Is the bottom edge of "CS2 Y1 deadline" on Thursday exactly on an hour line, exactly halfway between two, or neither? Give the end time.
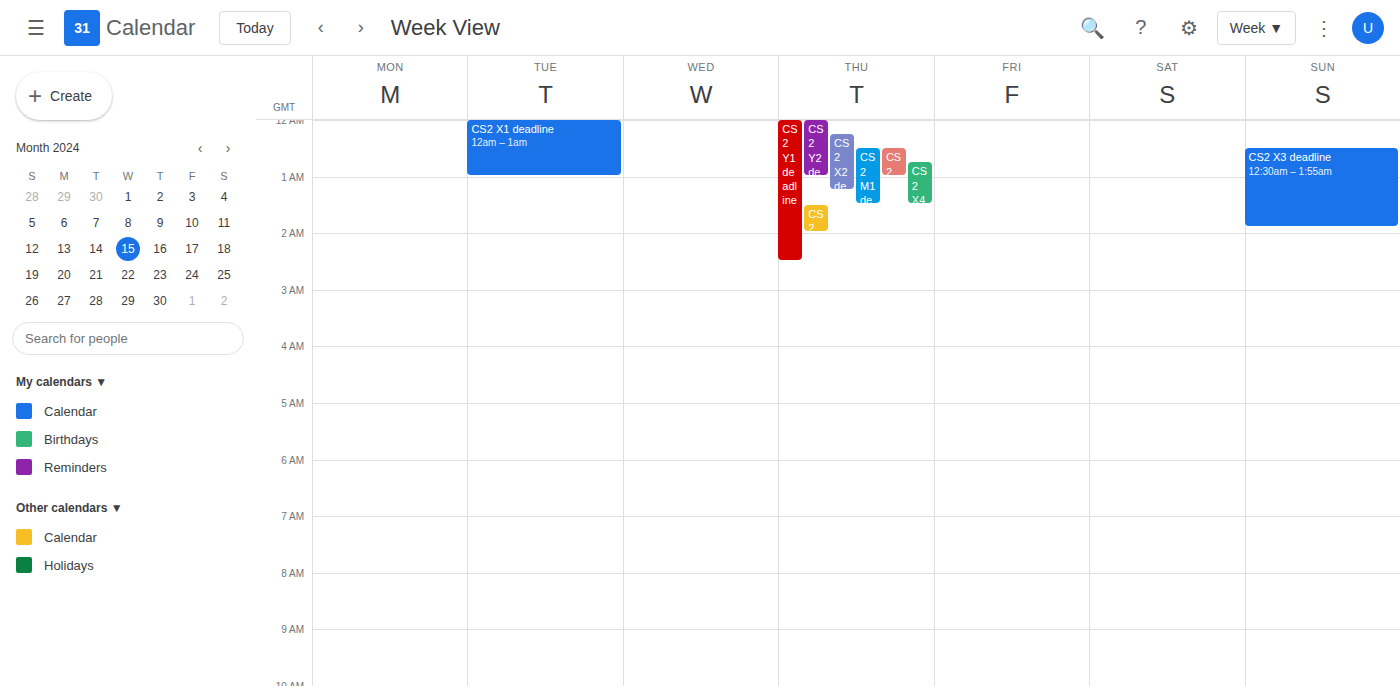
2:30 AM -- halfway between the 2 AM and 3 AM lines.